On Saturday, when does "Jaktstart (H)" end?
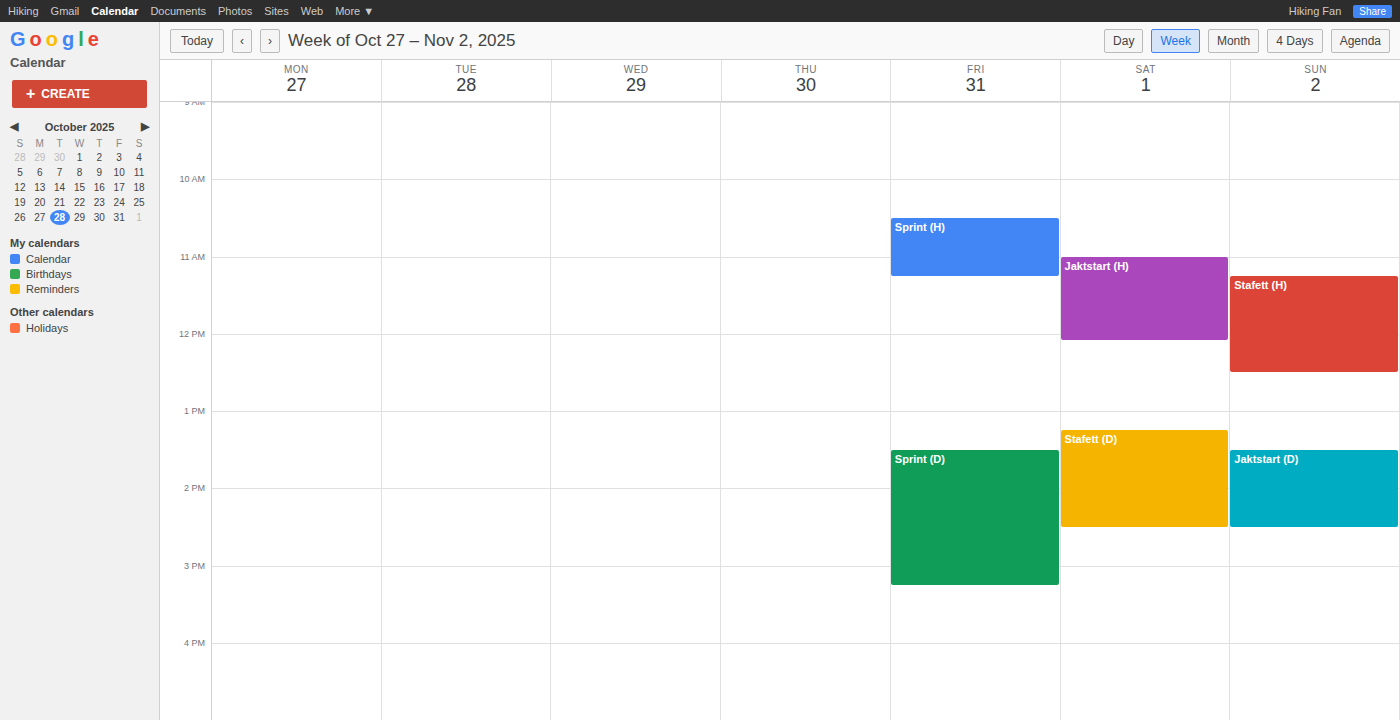
12:05